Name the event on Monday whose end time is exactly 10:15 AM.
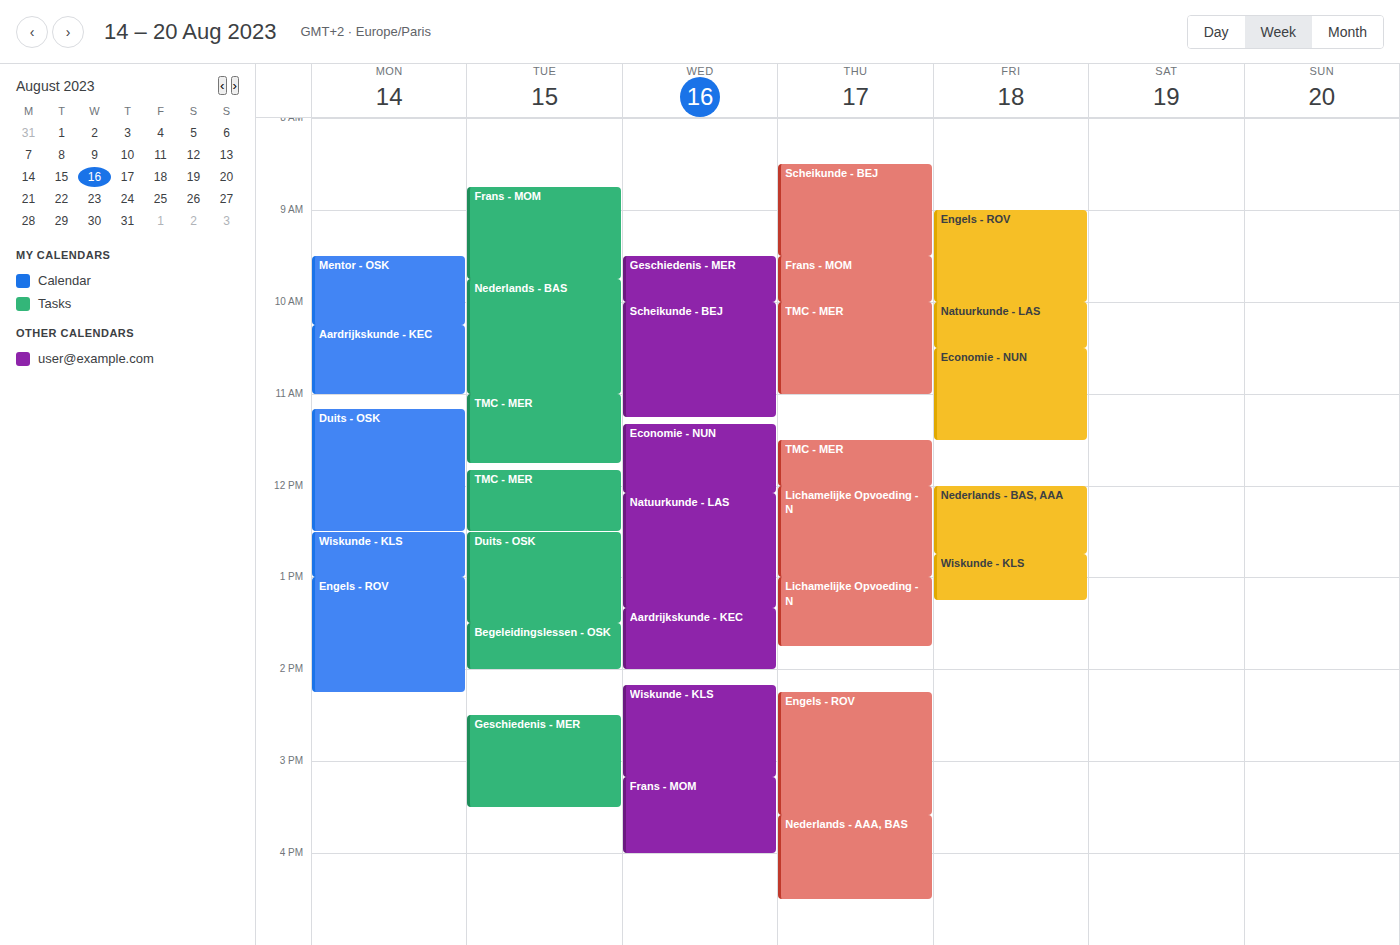
"Mentor - OSK"